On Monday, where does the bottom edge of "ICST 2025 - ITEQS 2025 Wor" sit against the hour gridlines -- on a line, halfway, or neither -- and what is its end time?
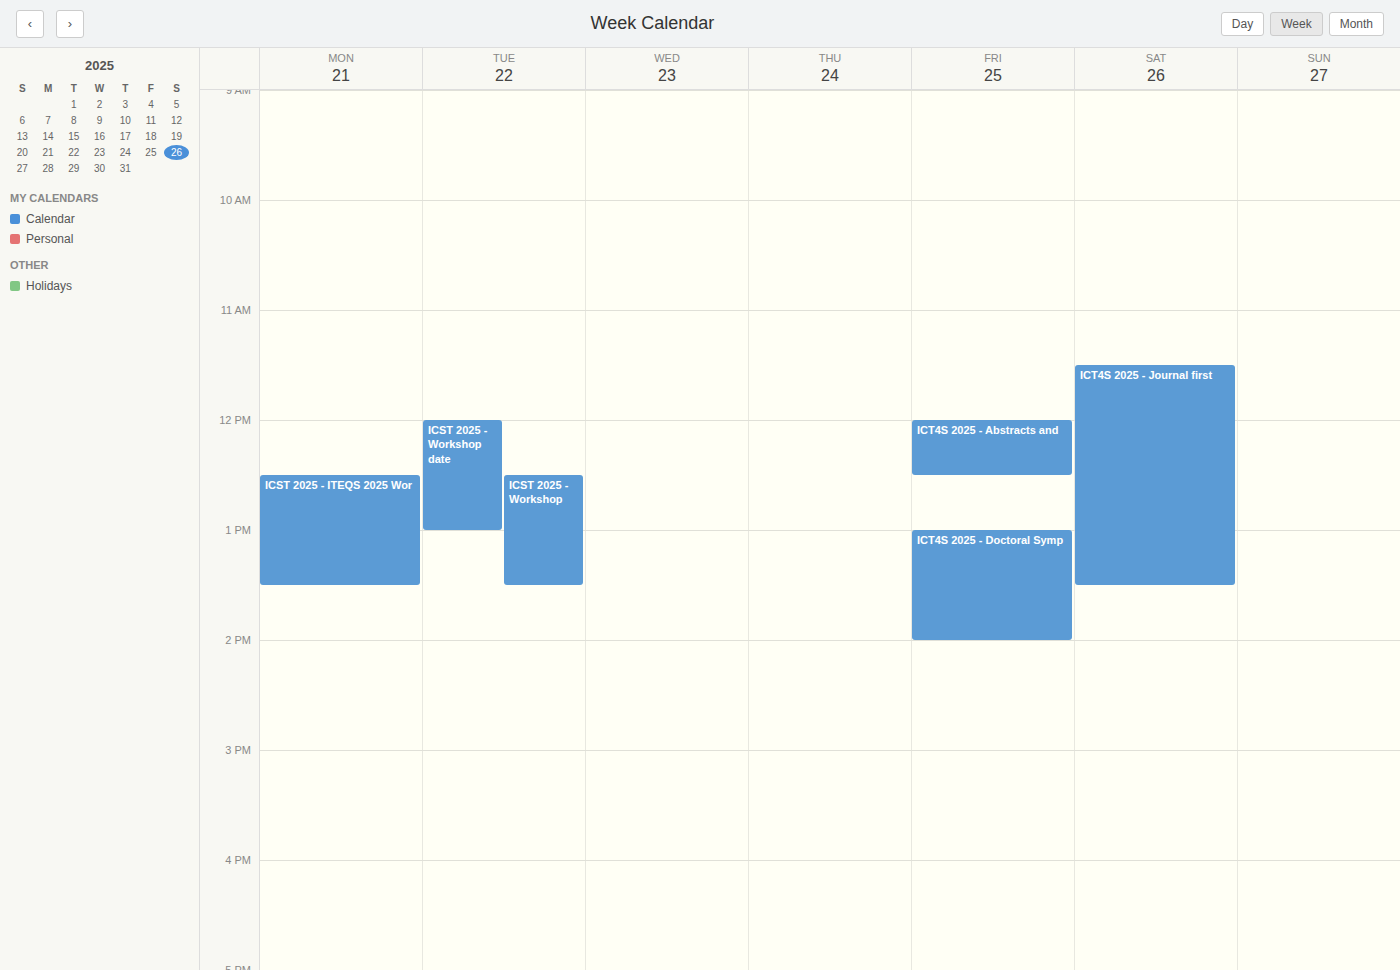
13:30 -- halfway between the 13:00 and 14:00 lines.